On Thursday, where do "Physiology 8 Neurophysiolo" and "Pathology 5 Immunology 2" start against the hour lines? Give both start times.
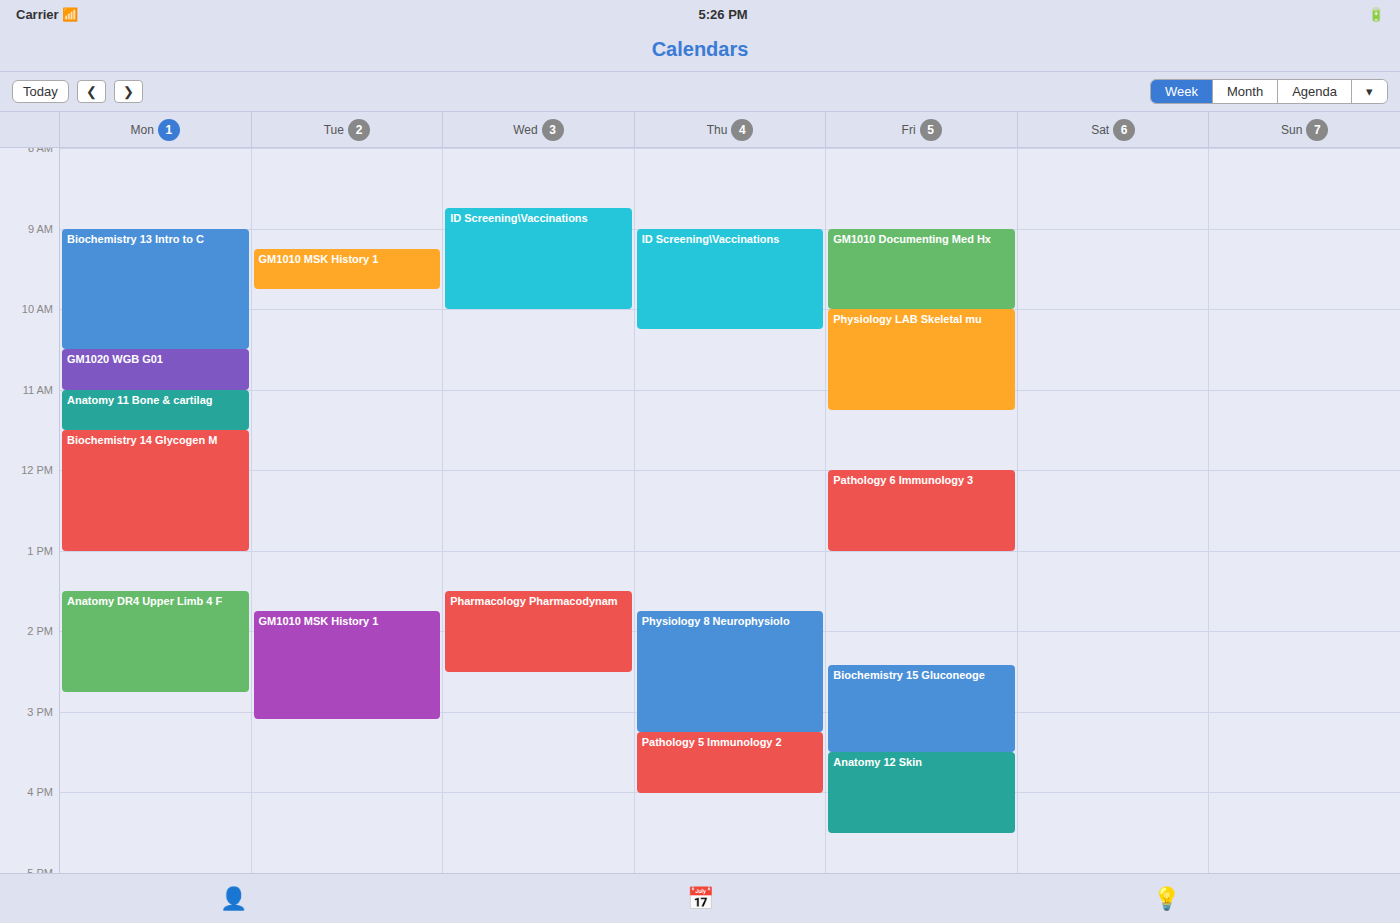
"Physiology 8 Neurophysiolo": 1:45 PM, neither: three quarters of the way from the 1 PM line to the 2 PM line. "Pathology 5 Immunology 2": 3:15 PM, neither: a quarter of the way from the 3 PM line to the 4 PM line.